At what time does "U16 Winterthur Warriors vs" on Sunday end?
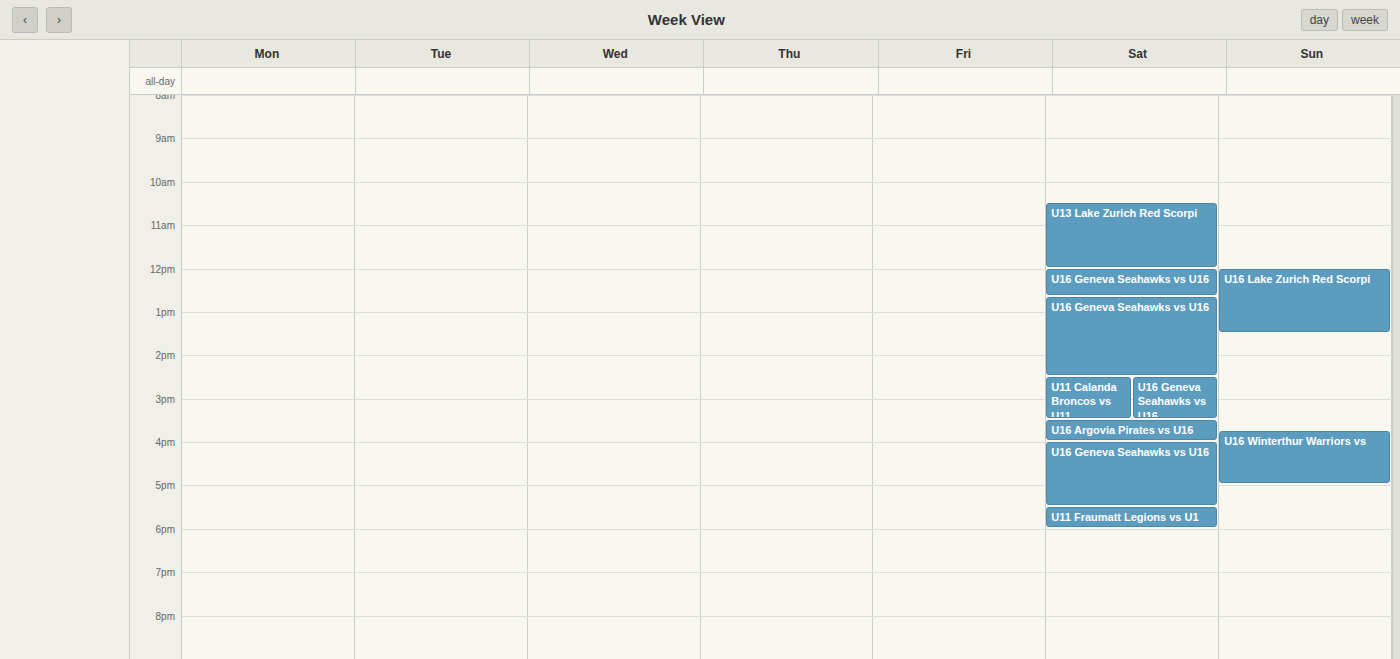
5:00 PM